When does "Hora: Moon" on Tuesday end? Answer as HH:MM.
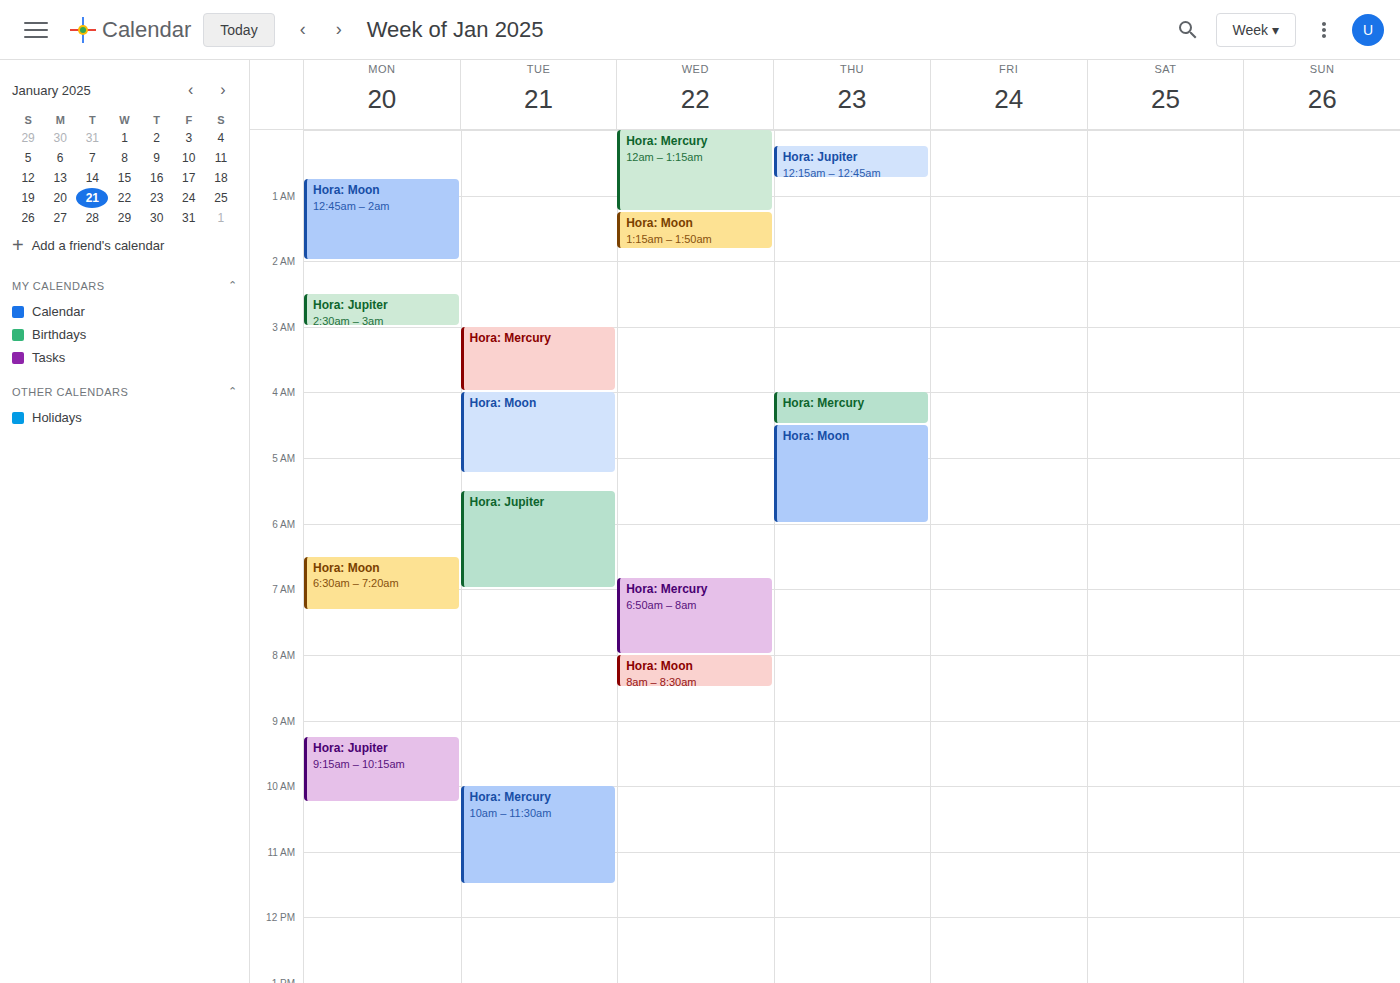
05:15